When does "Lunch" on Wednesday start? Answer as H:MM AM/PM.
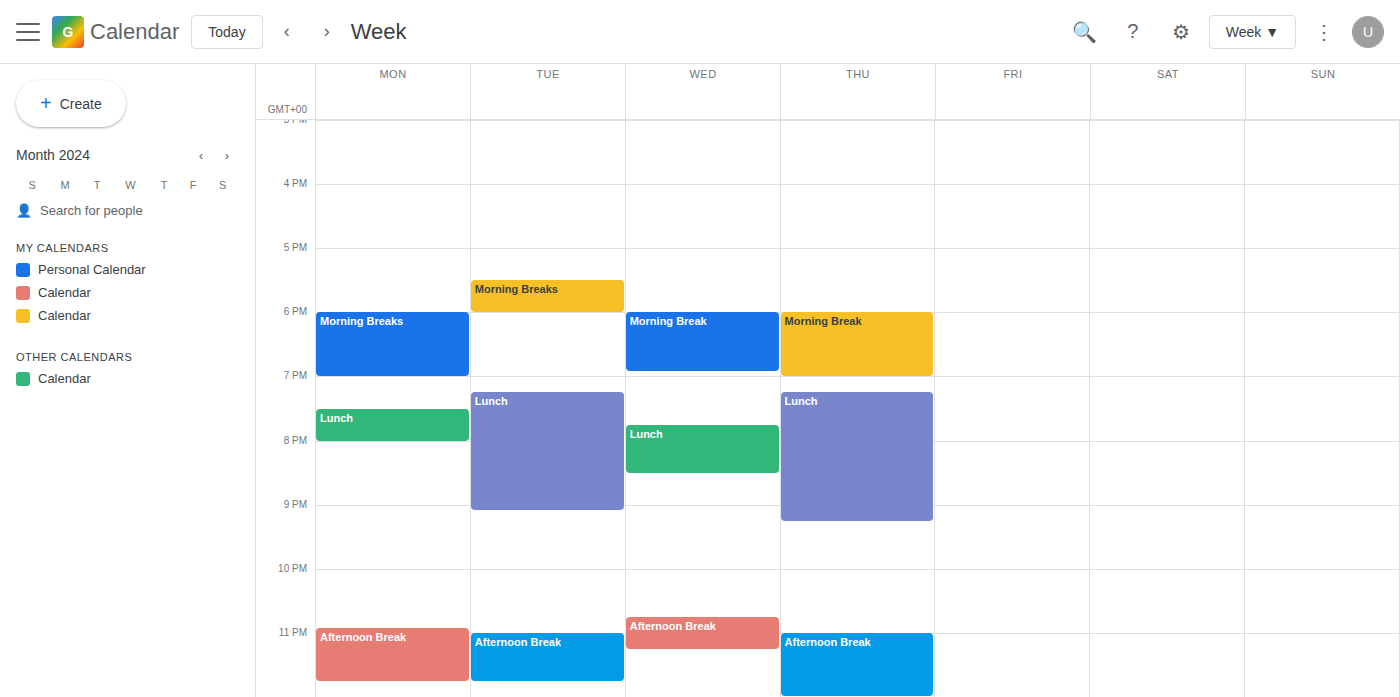
7:45 PM